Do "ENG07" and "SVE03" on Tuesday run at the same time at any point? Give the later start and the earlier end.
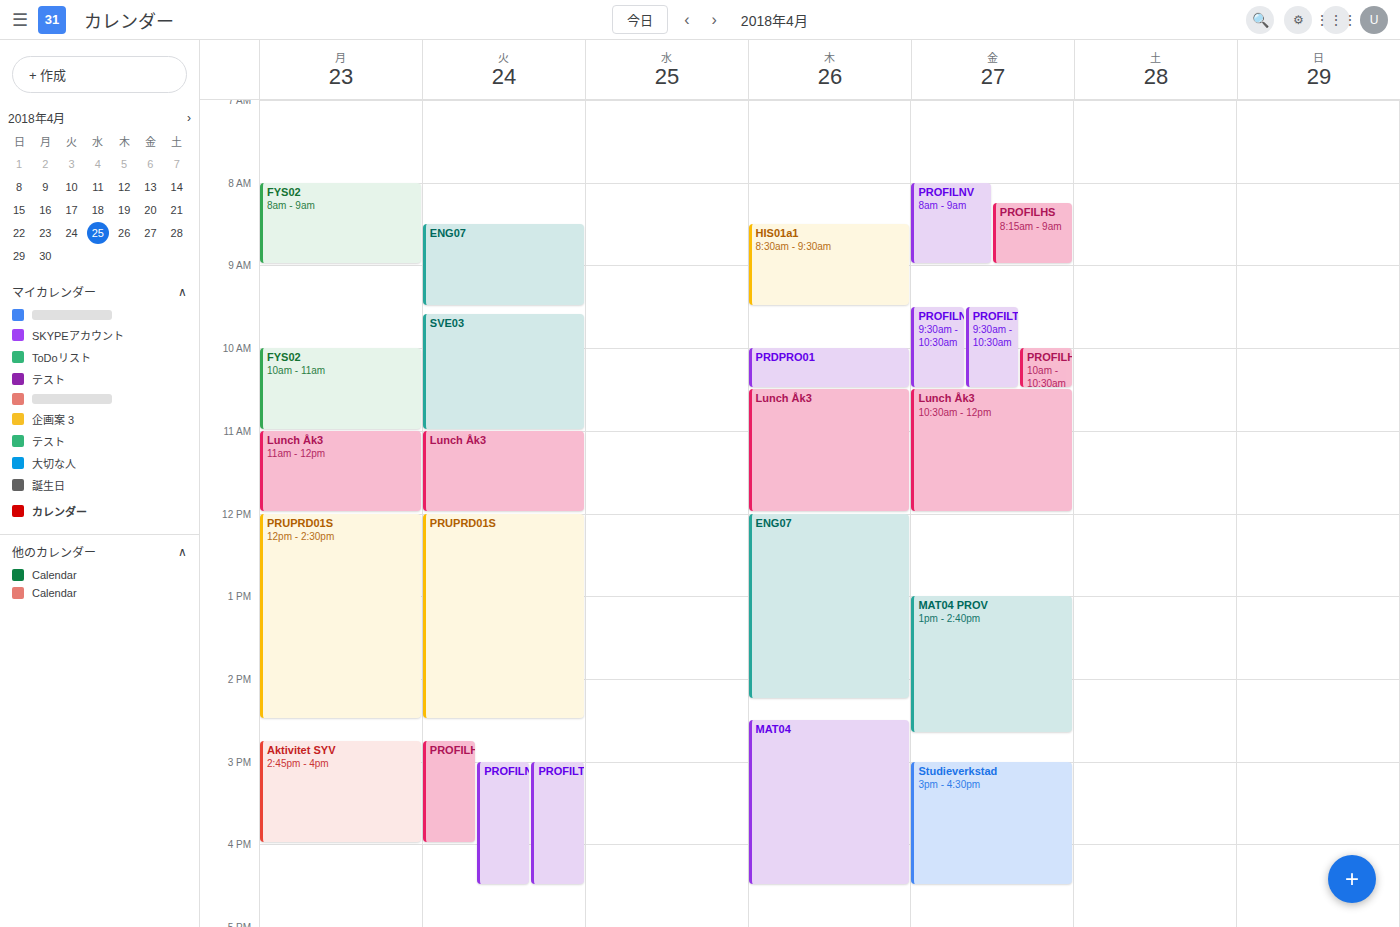
"ENG07" ends at 9:30 AM and "SVE03" starts at 9:35 AM -- no overlap.